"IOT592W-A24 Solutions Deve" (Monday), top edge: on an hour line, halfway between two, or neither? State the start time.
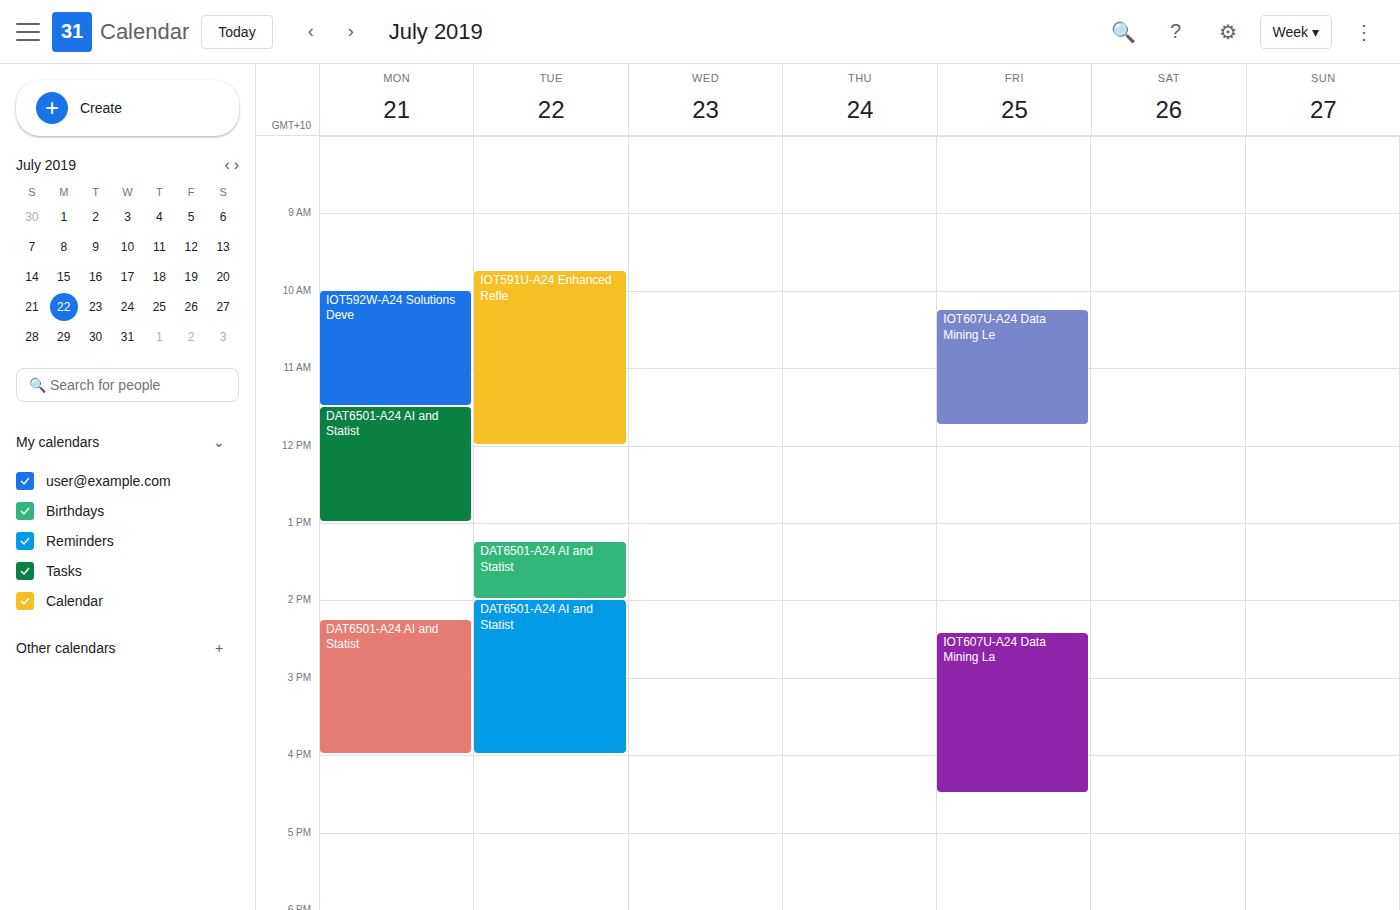
10:00 AM -- exactly on the 10 AM line.